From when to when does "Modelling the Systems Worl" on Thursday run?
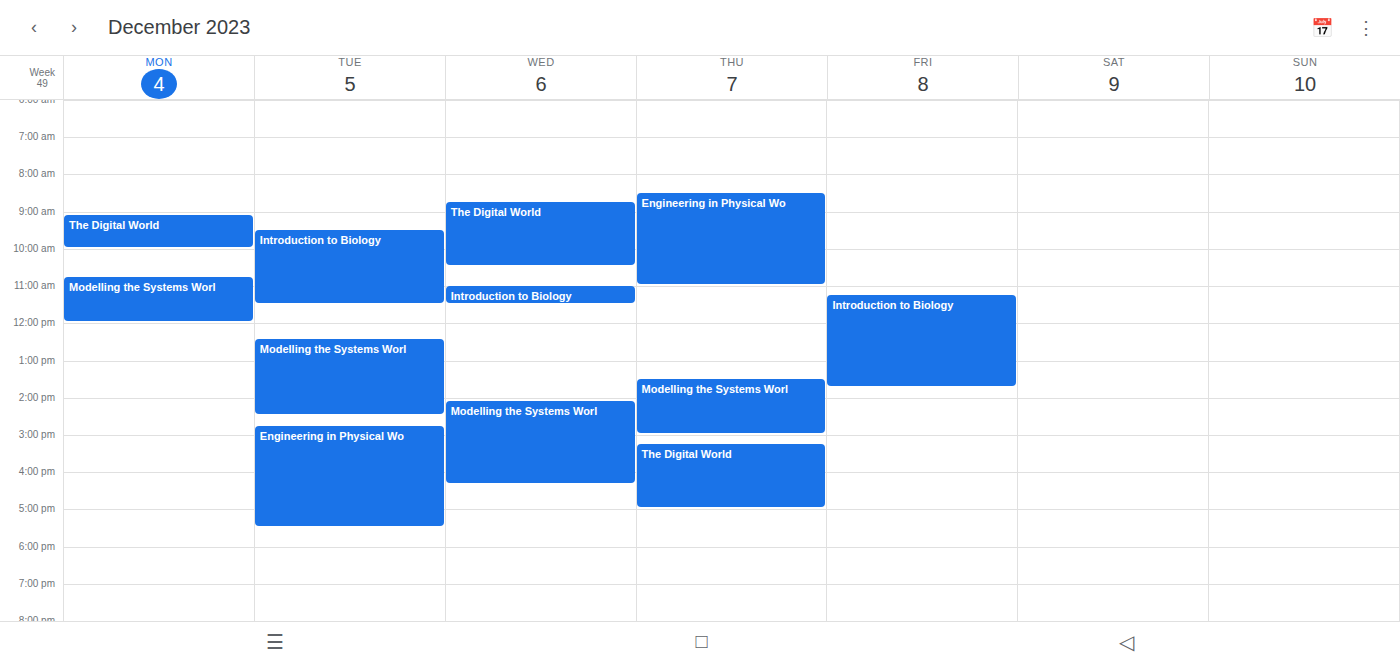
1:30 PM to 3:00 PM